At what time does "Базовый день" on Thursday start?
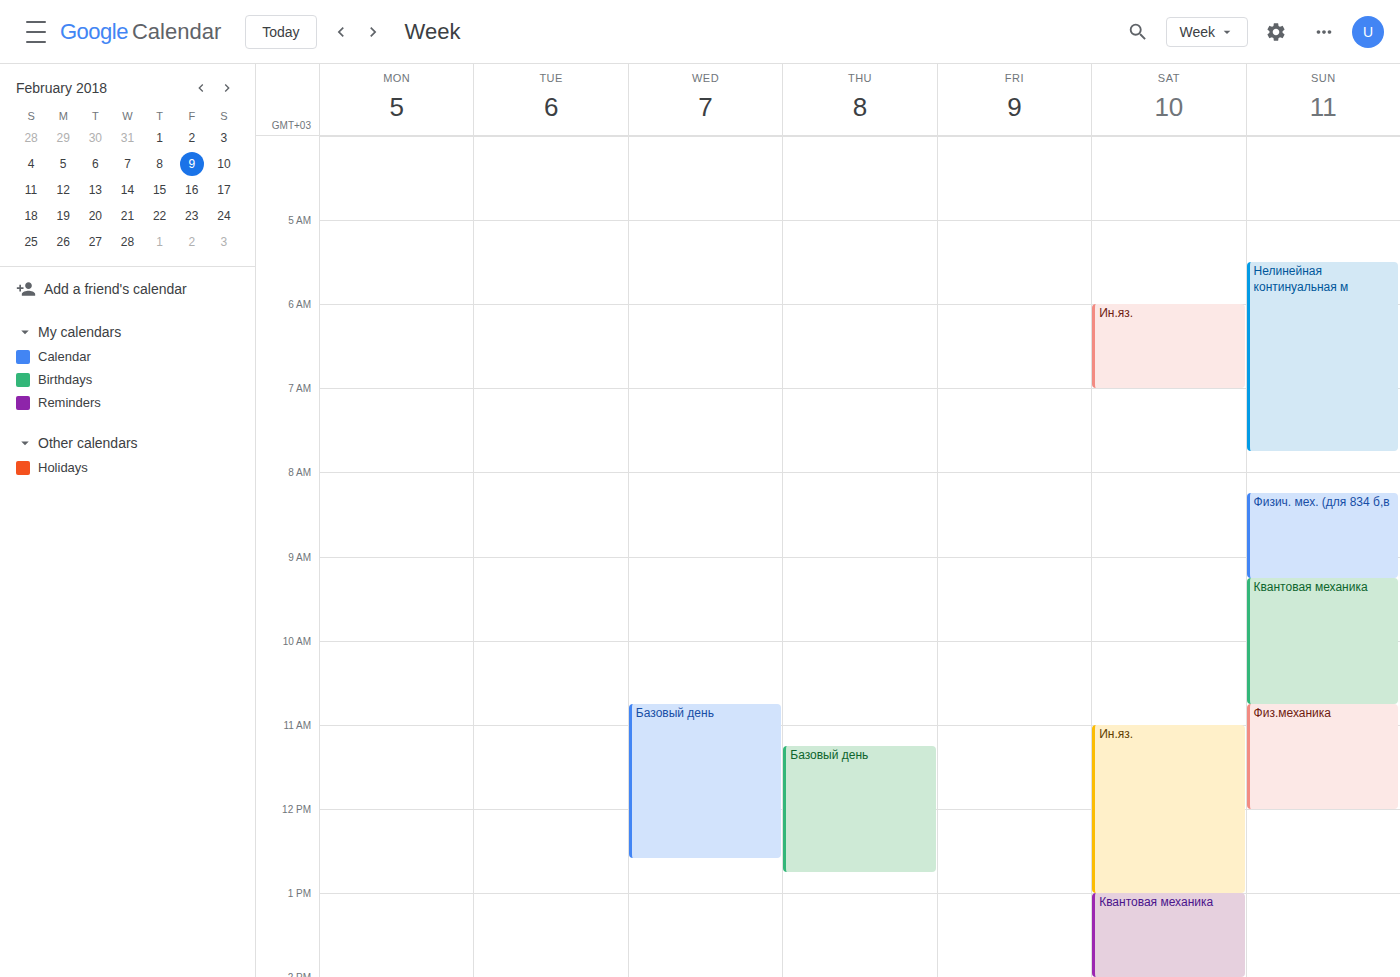
11:15 AM